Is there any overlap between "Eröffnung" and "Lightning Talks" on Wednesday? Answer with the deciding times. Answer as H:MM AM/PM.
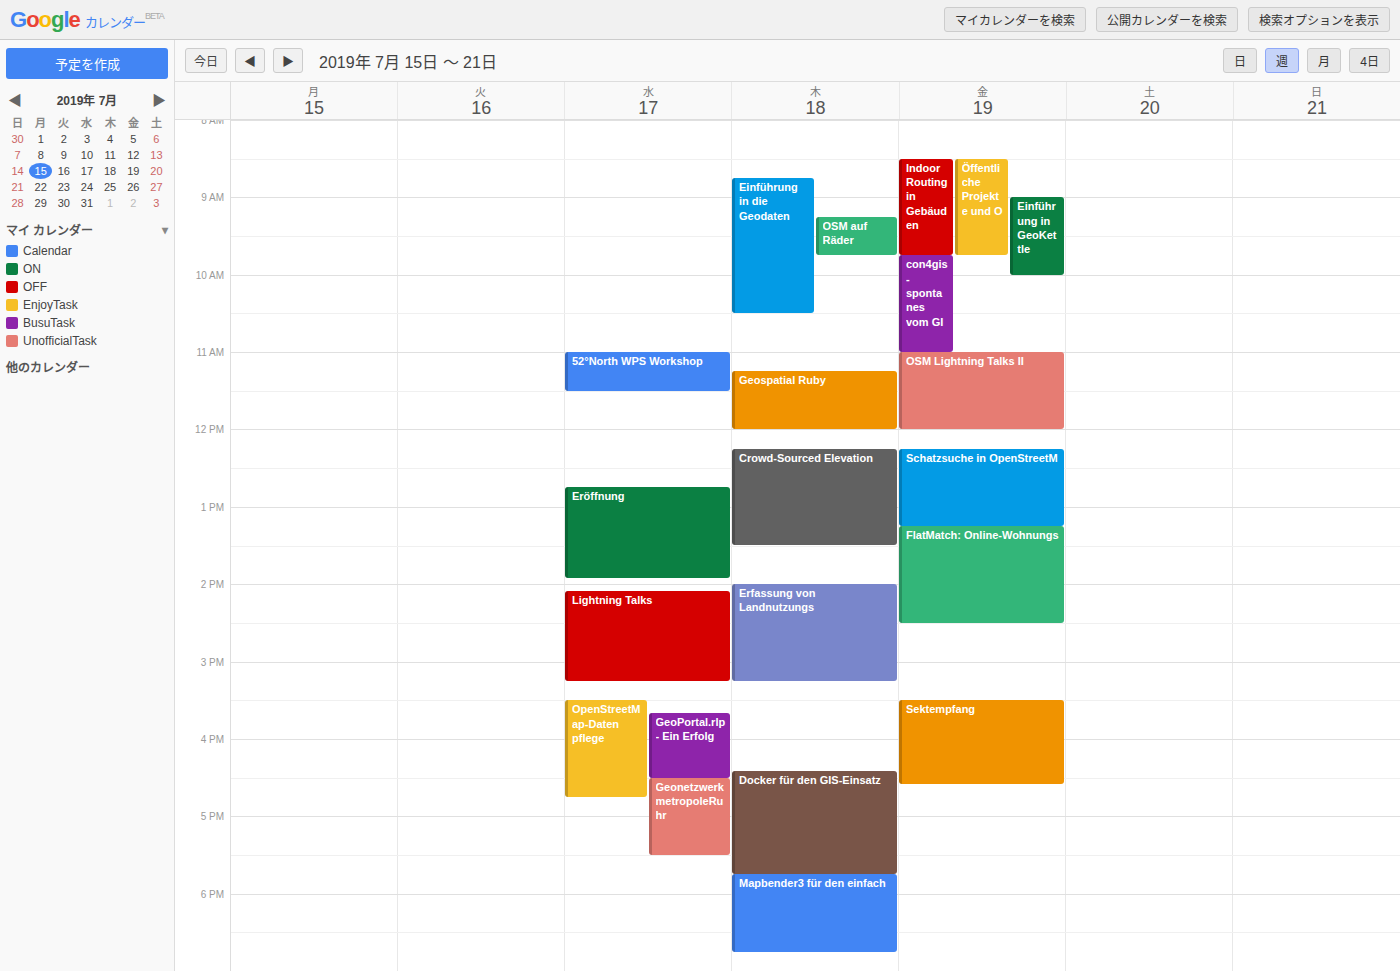
"Eröffnung" ends at 1:55 PM and "Lightning Talks" starts at 2:05 PM -- no overlap.